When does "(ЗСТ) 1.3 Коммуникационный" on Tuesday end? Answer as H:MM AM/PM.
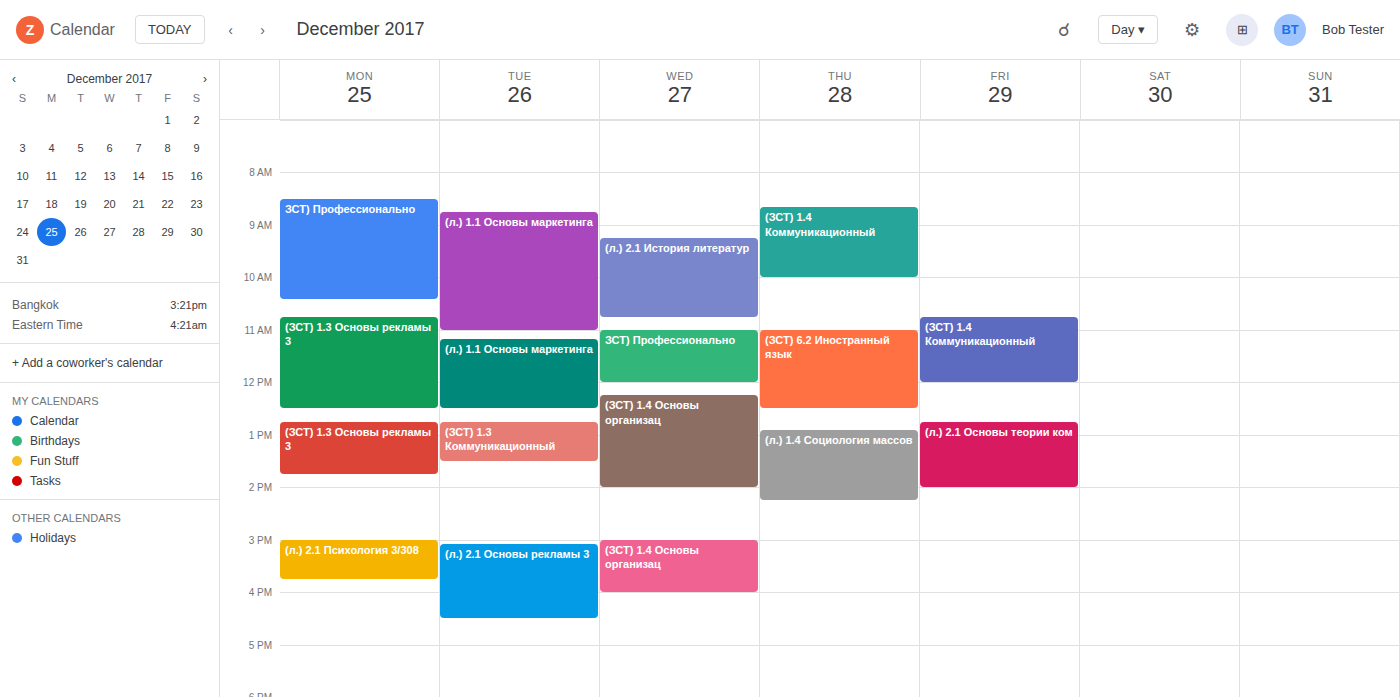
1:30 PM